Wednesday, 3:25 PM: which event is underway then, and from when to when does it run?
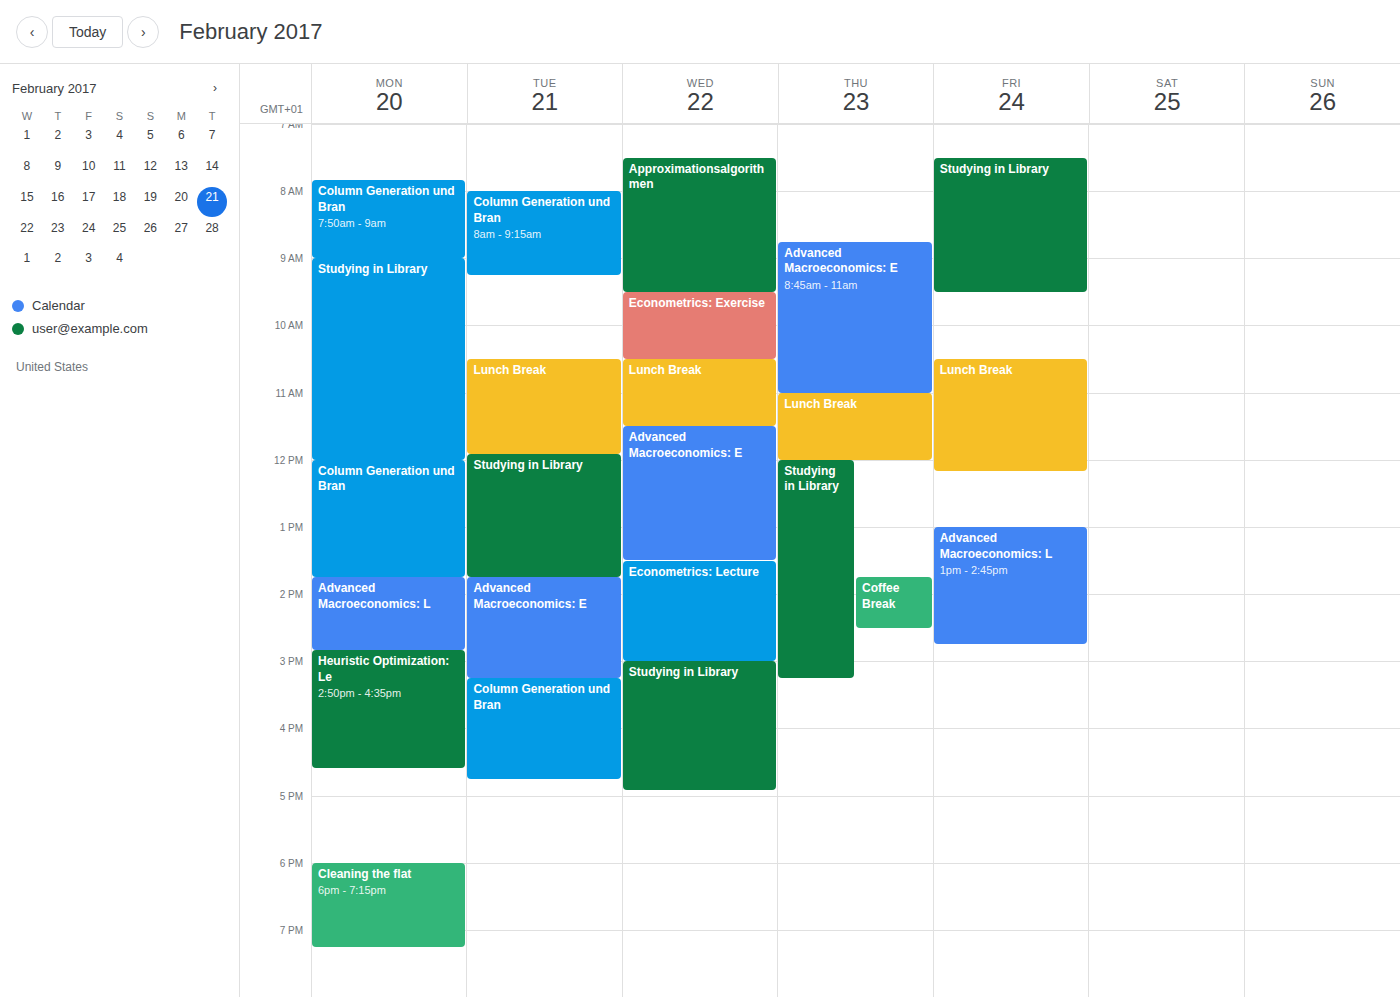
"Studying in Library", 3:00 PM to 4:55 PM